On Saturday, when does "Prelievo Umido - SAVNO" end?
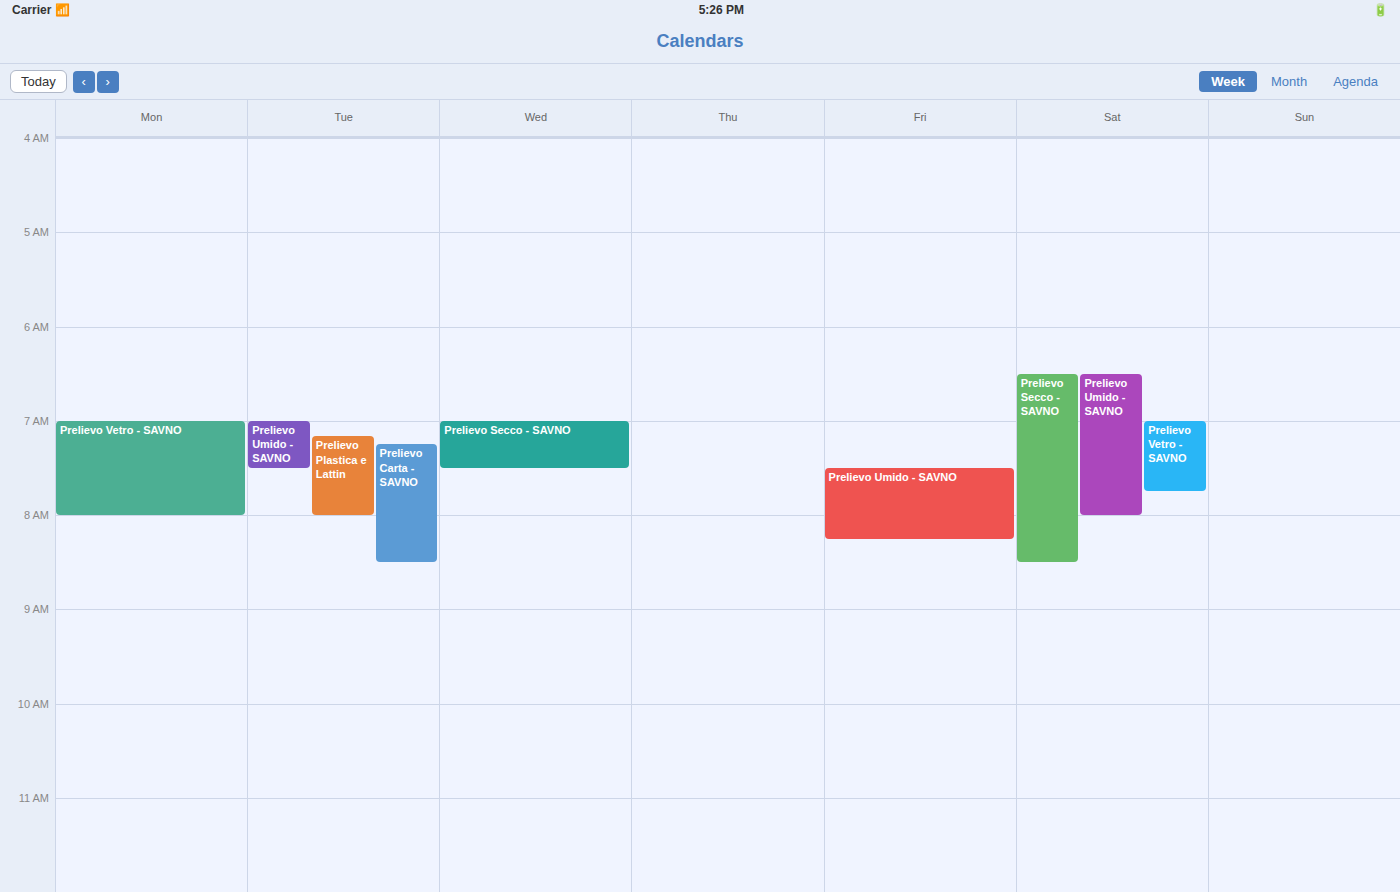
8:00 AM